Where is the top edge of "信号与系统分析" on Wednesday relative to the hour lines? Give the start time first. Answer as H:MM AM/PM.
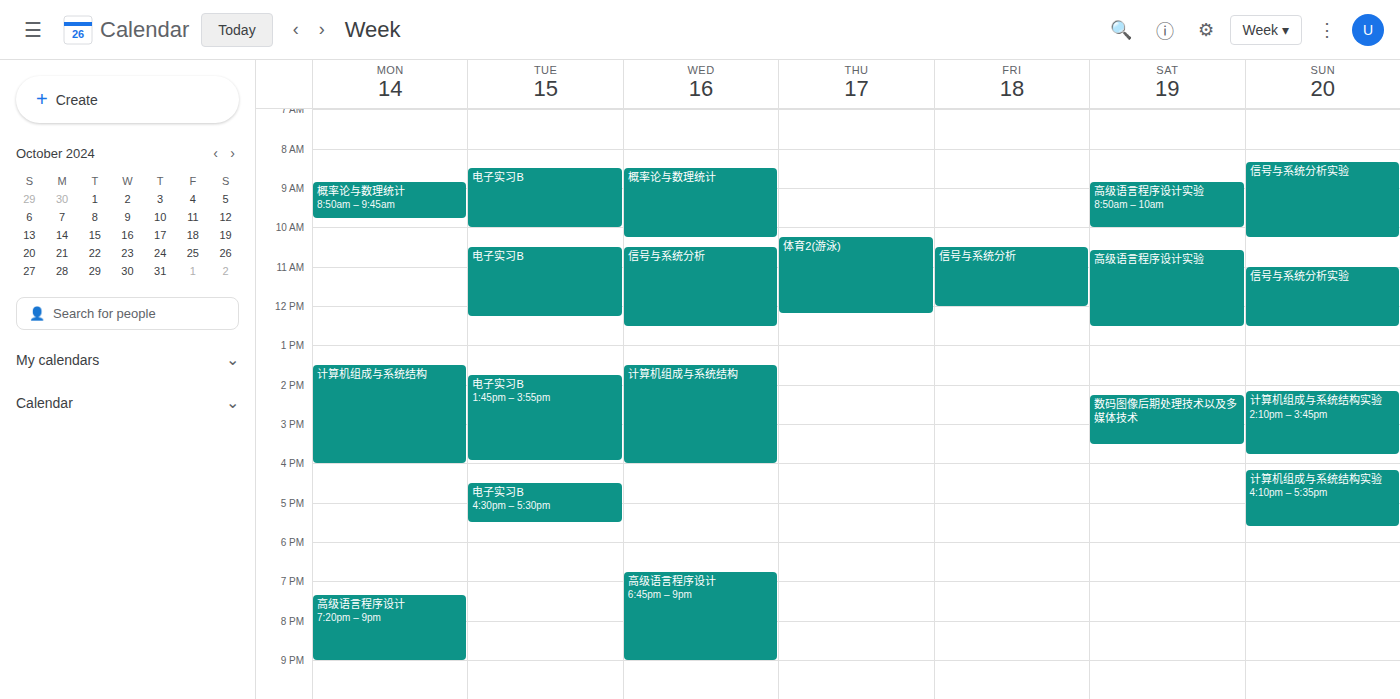
10:30 AM -- halfway between the 10 AM and 11 AM lines.